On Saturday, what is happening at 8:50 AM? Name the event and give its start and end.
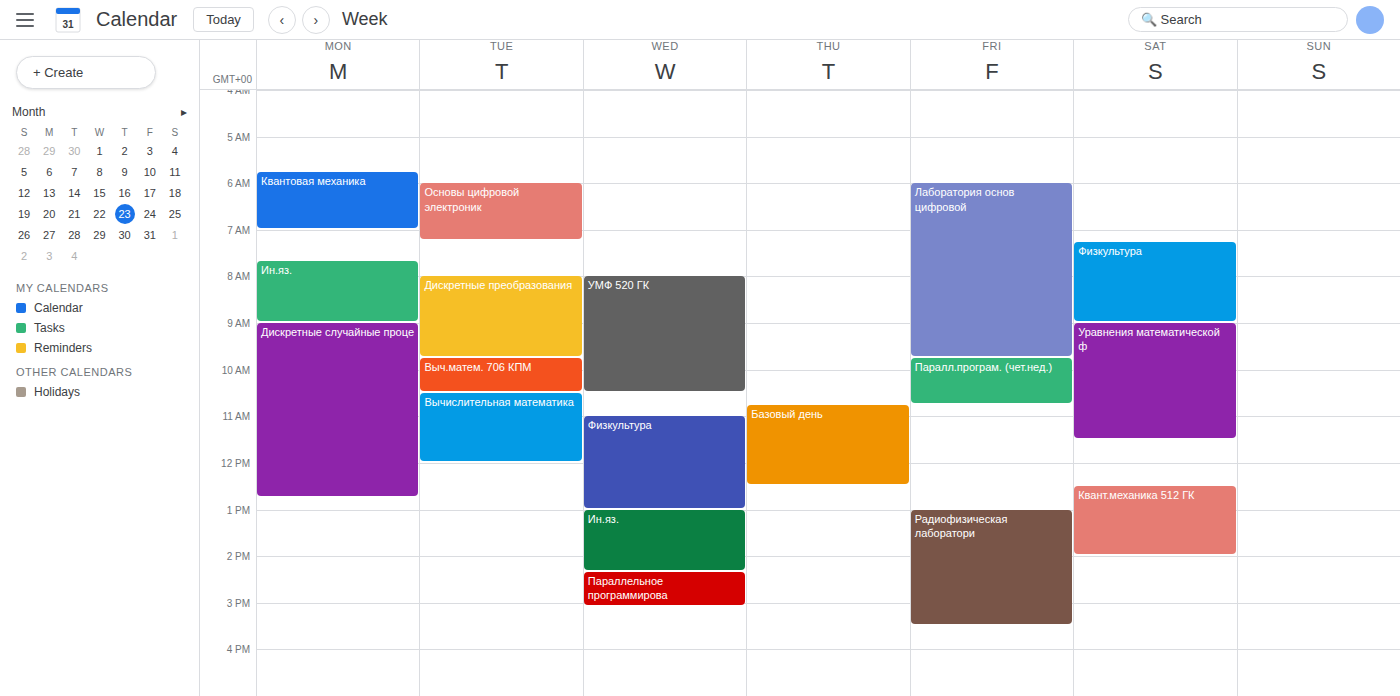
"Физкультура", 7:15 AM to 9:00 AM